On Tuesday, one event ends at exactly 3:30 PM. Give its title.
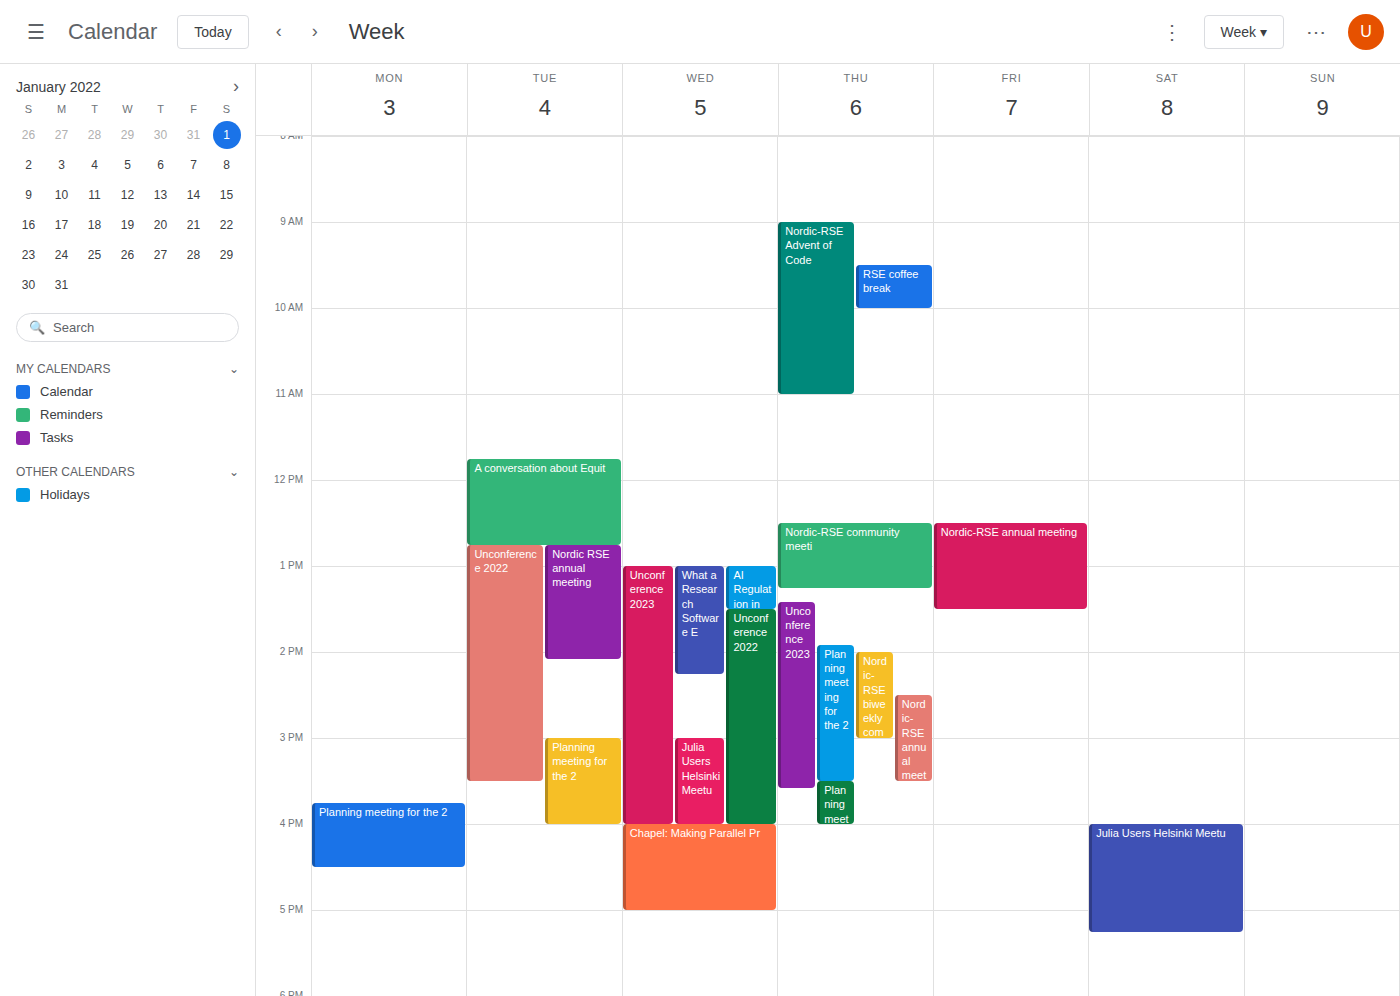
"Unconference 2022"